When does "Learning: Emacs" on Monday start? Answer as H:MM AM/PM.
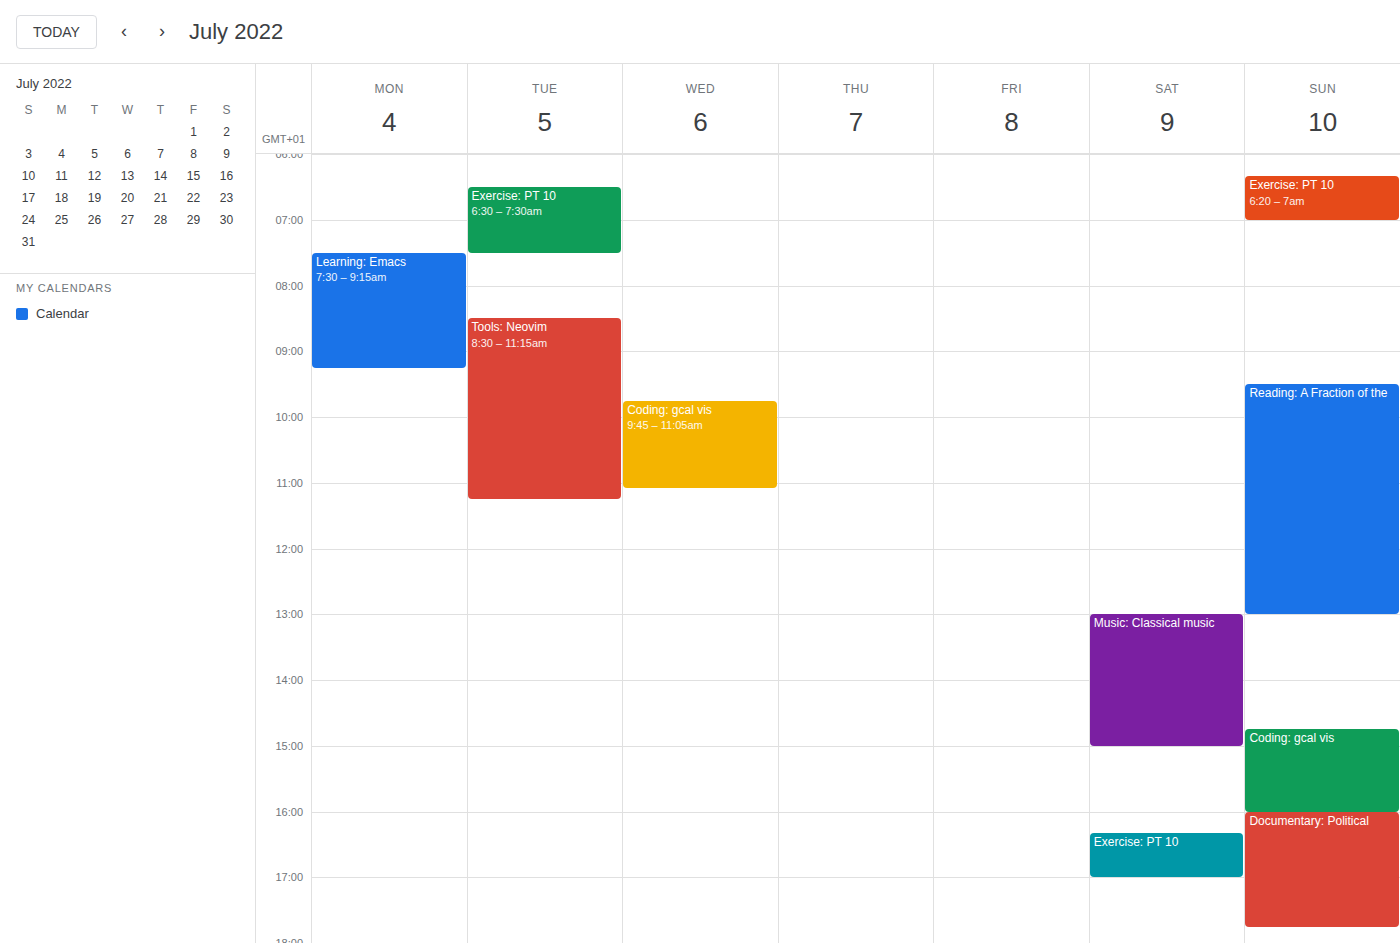
7:30 AM